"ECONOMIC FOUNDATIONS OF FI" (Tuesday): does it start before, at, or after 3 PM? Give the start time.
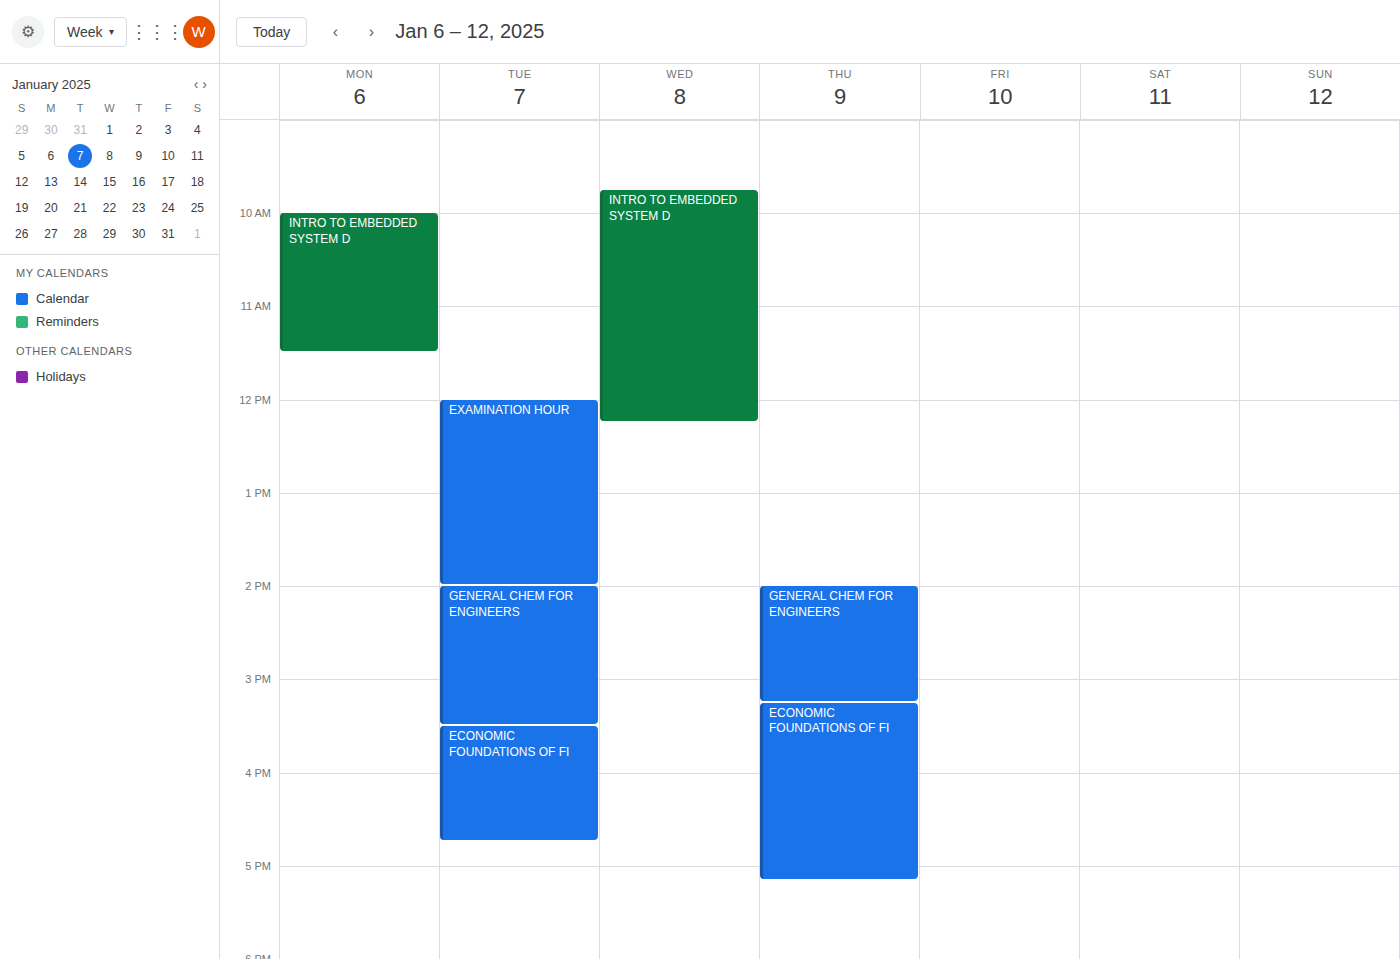
3:30 PM -- after 3 PM, 30 minutes below the 3 PM line.